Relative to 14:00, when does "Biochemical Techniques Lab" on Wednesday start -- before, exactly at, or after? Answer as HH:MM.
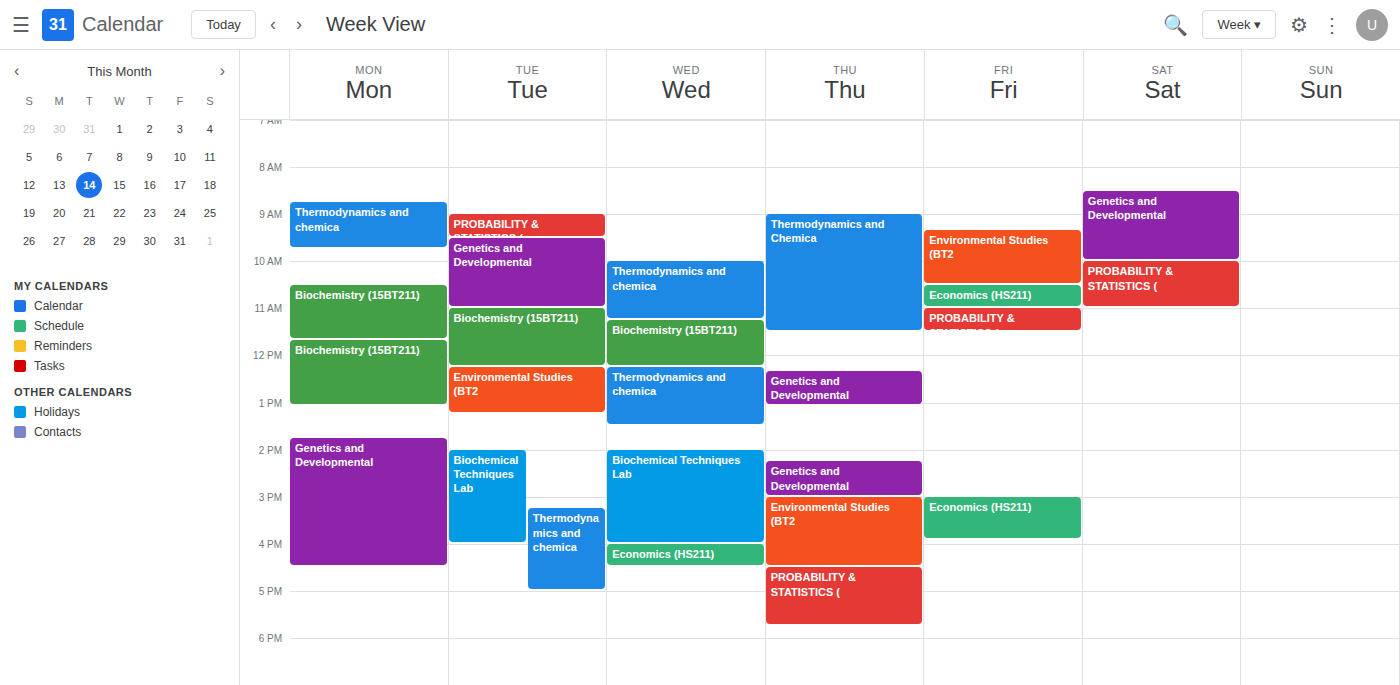
14:00 -- exactly at 14:00, on the 14:00 line.